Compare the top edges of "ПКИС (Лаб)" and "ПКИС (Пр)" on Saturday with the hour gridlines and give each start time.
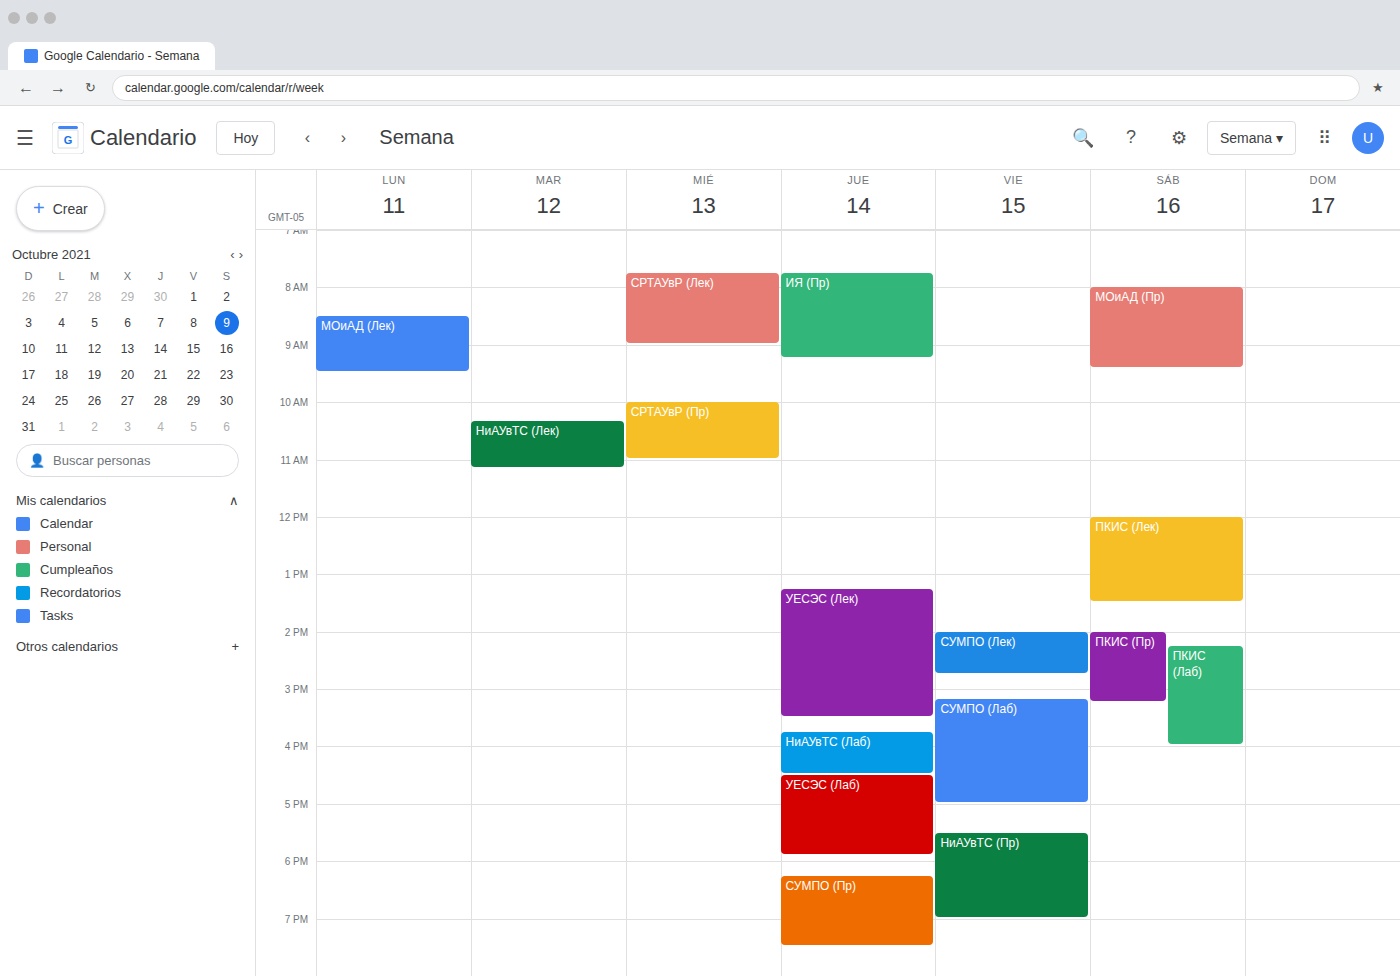
"ПКИС (Лаб)": 2:15 PM, neither: a quarter of the way from the 2 PM line to the 3 PM line. "ПКИС (Пр)": 2:00 PM, exactly on the 2 PM line.